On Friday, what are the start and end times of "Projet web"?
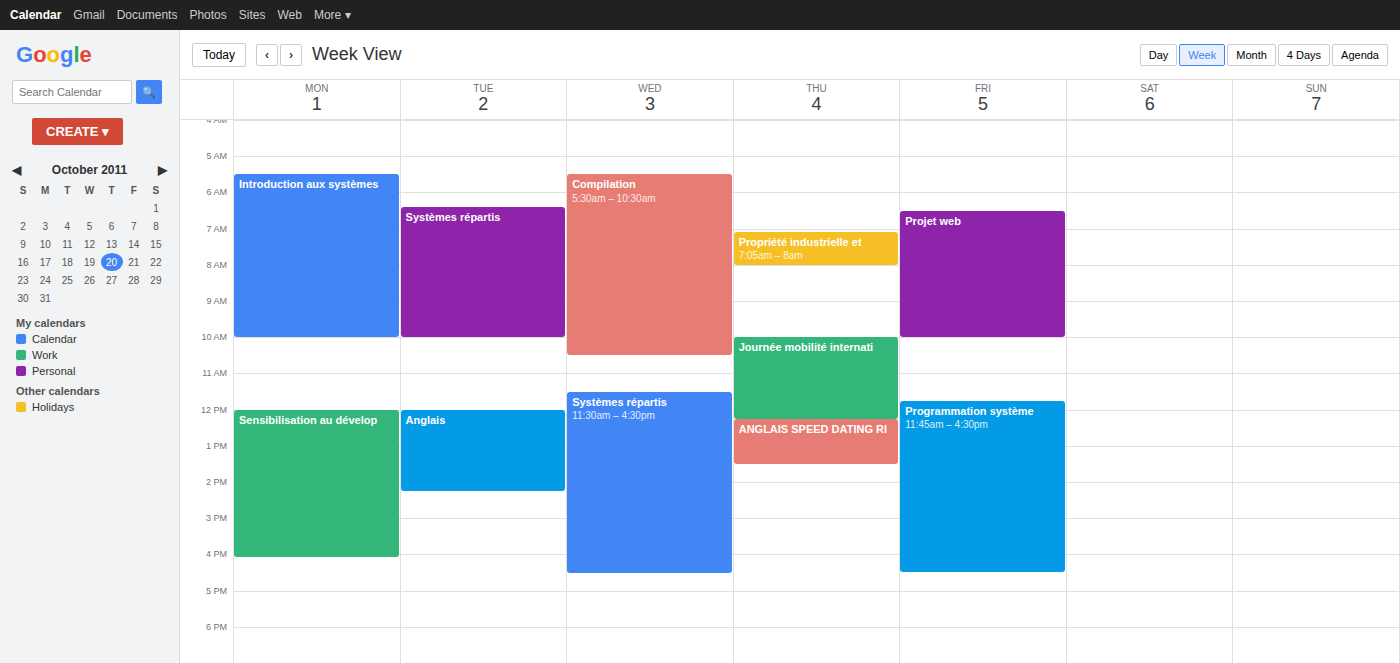
06:30 to 10:00